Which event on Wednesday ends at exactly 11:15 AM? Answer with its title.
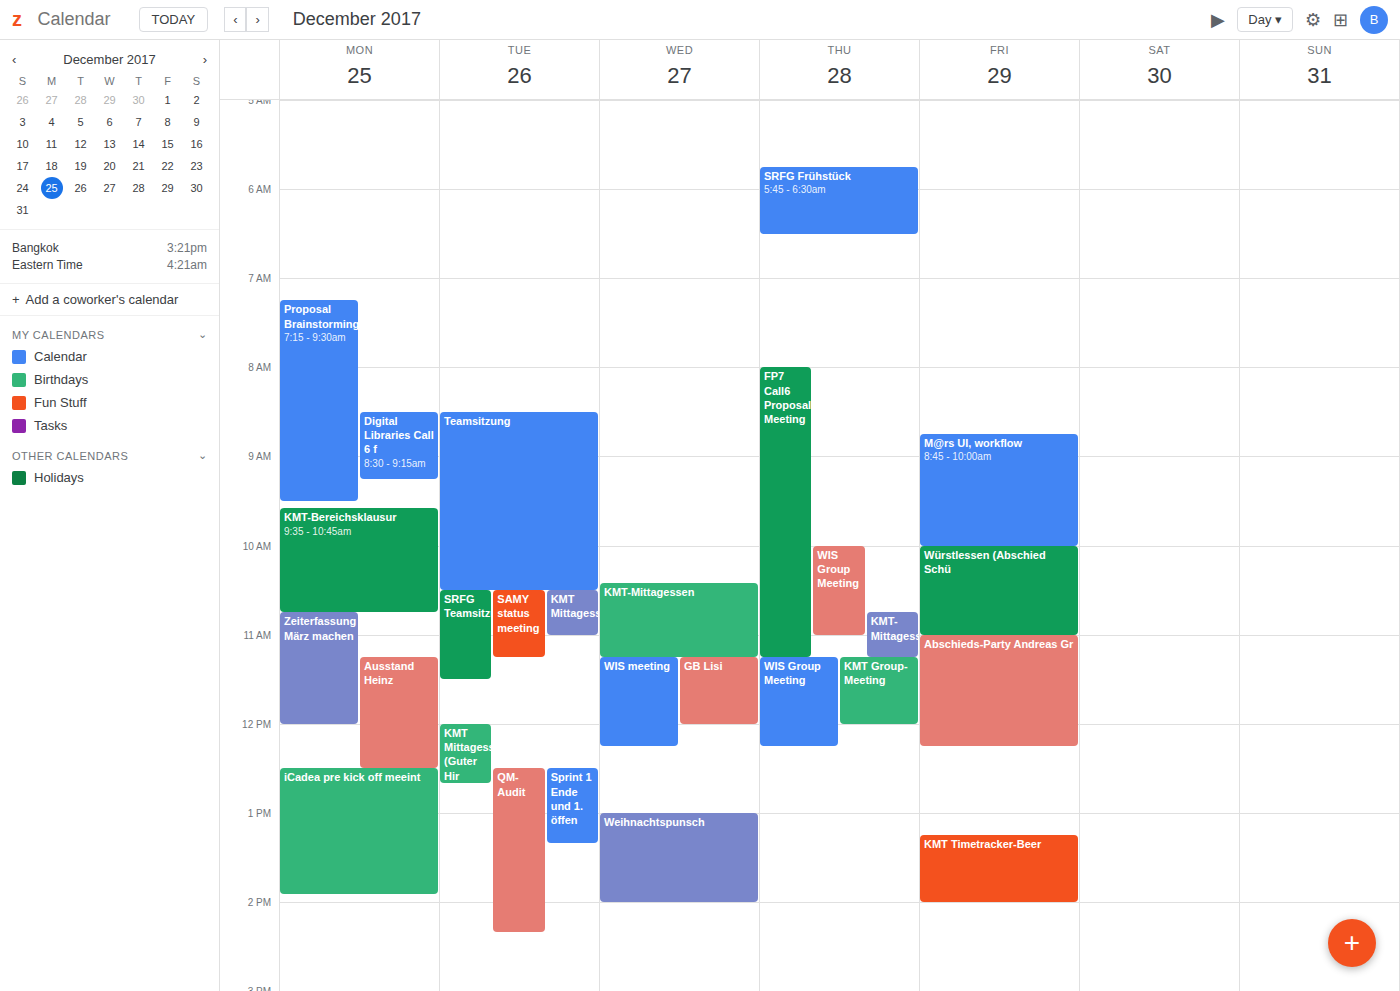
"KMT-Mittagessen"